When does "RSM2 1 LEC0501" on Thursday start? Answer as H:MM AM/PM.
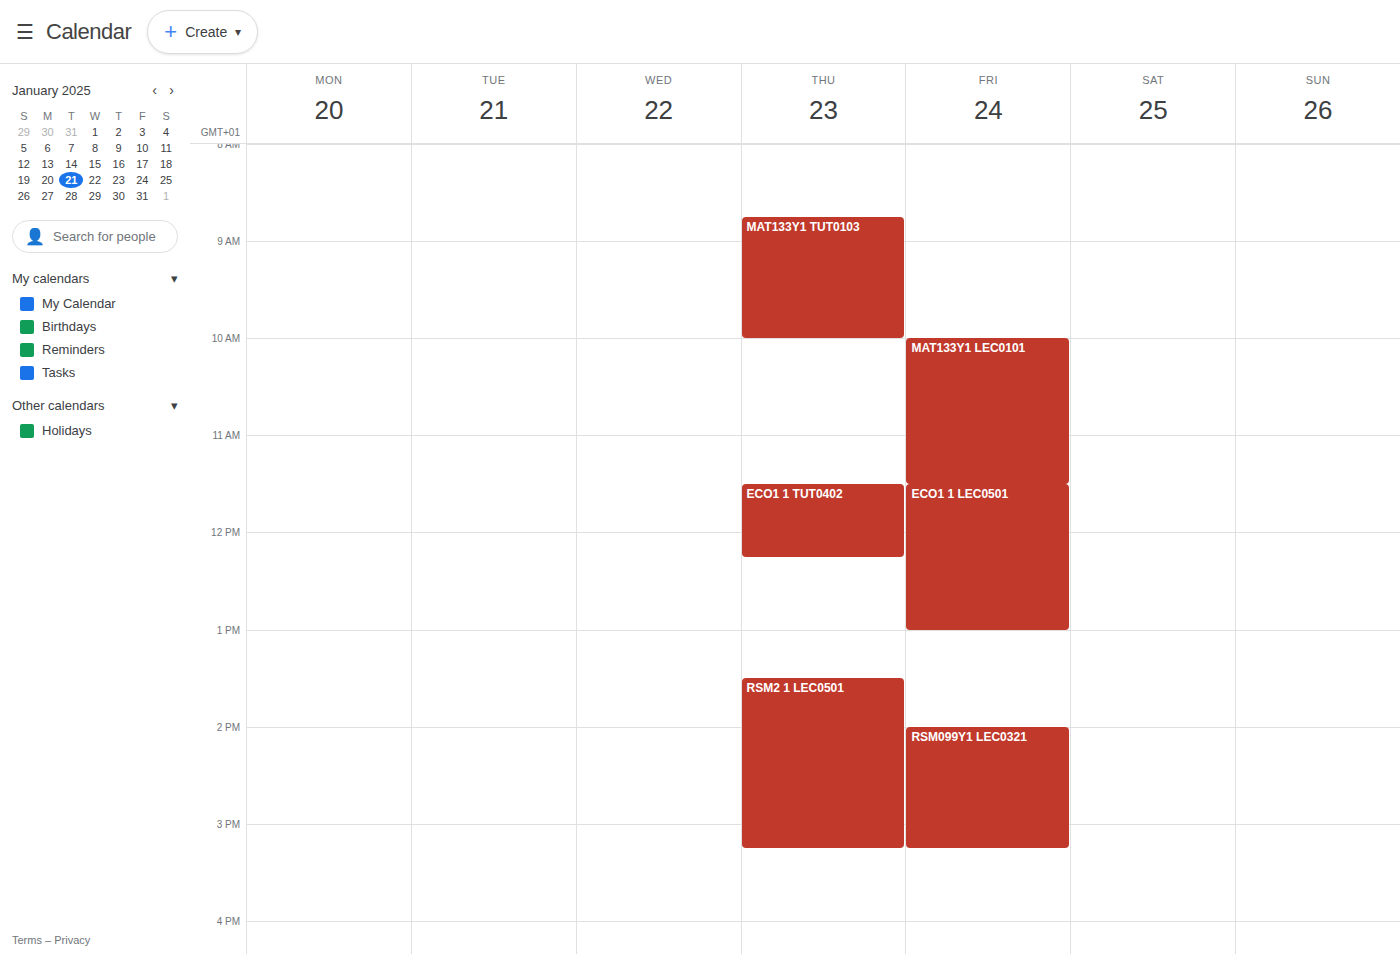
1:30 PM